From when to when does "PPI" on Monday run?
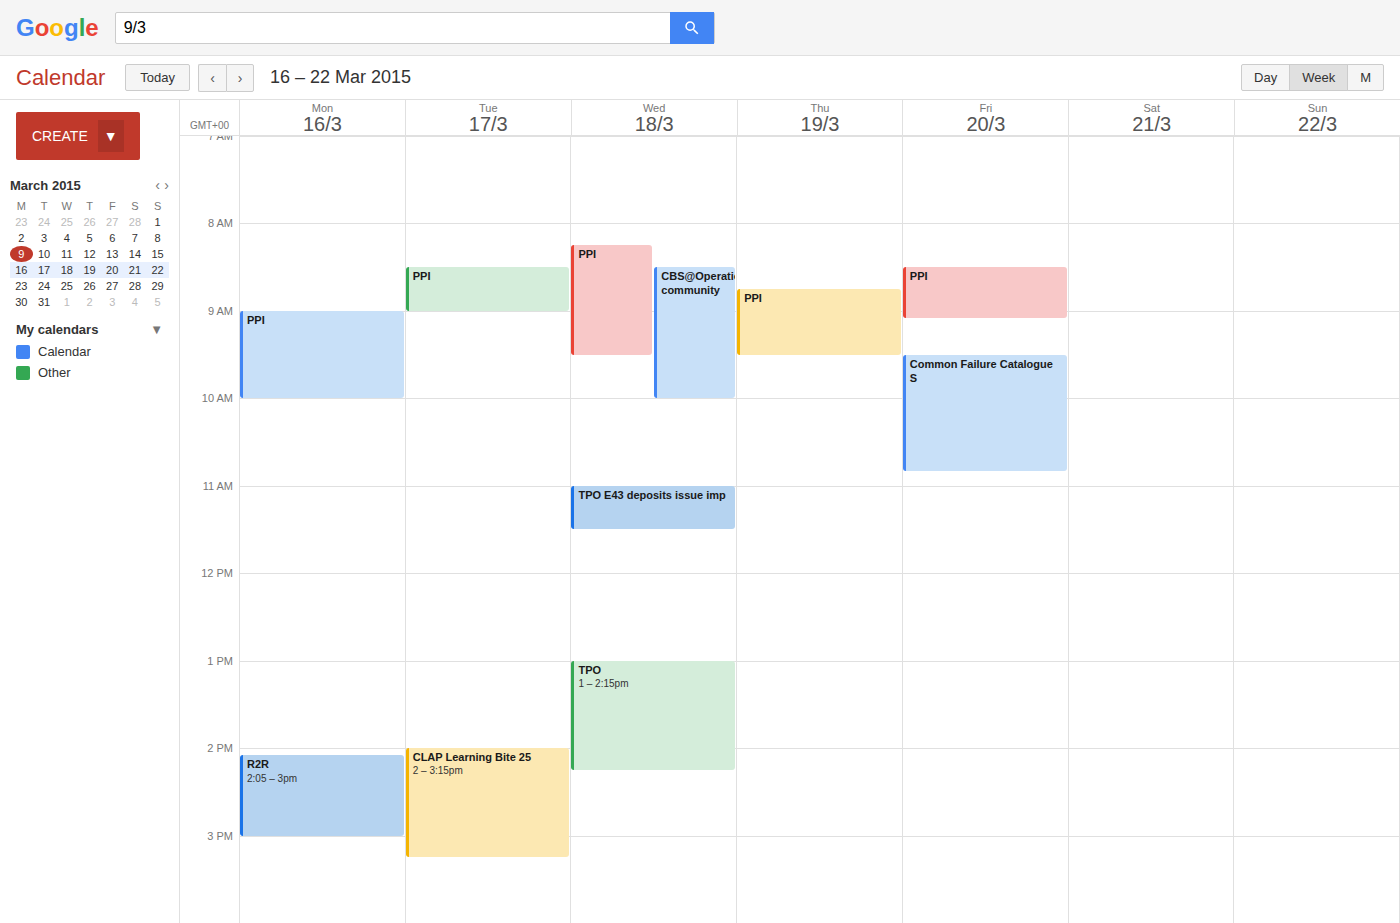
9:00 AM to 10:00 AM